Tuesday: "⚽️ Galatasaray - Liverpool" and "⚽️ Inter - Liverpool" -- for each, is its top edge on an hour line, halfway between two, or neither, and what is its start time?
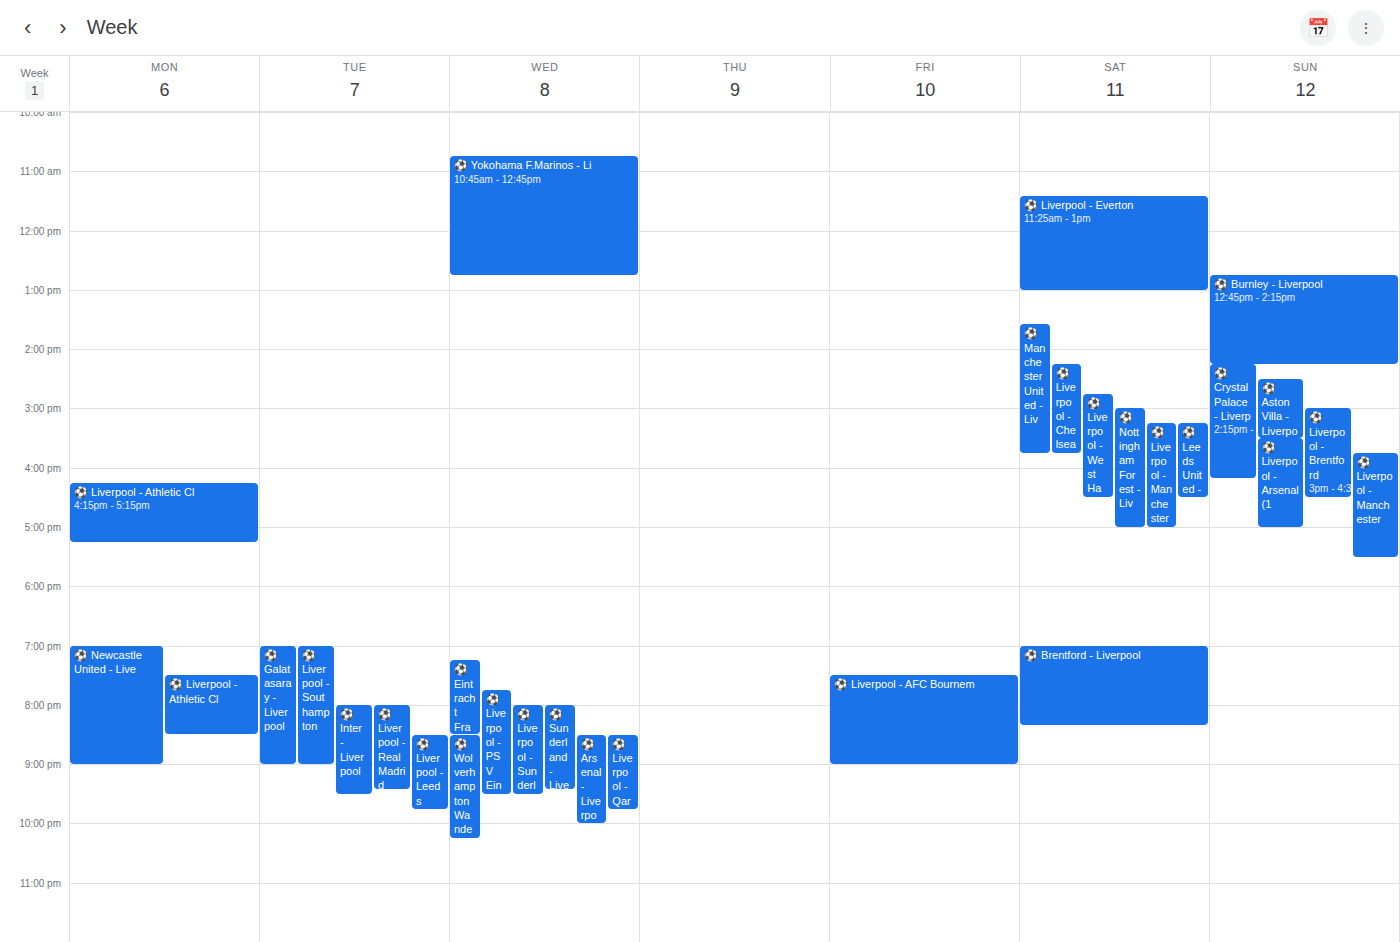
"⚽️ Galatasaray - Liverpool": 7:00 PM, exactly on the 7 PM line. "⚽️ Inter - Liverpool": 8:00 PM, exactly on the 8 PM line.